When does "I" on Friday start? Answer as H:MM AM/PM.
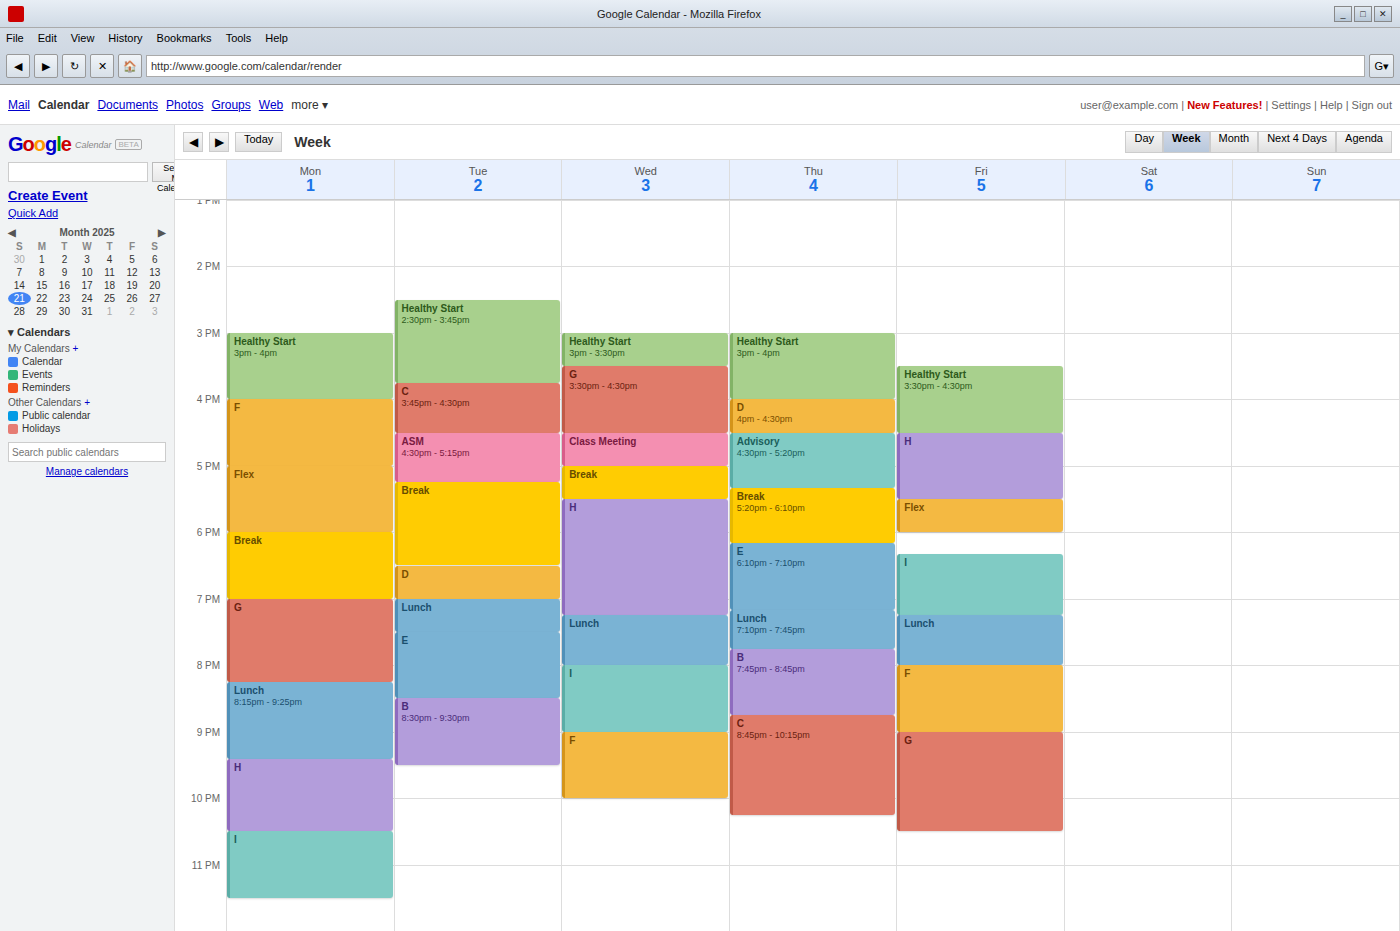
6:20 PM